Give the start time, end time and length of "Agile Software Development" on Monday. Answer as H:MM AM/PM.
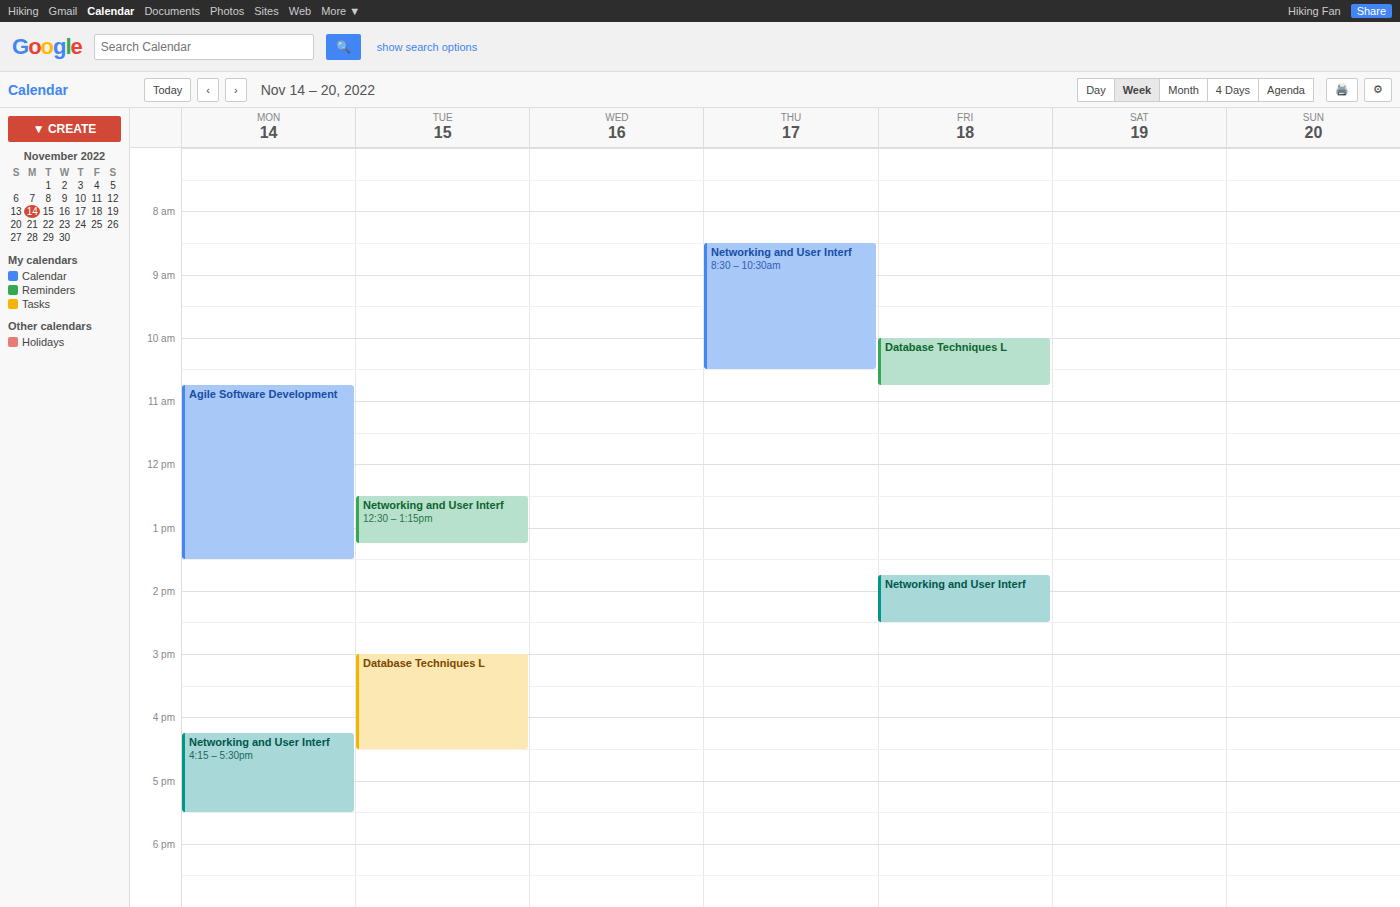
10:45 AM to 1:30 PM, 2 hours 45 minutes